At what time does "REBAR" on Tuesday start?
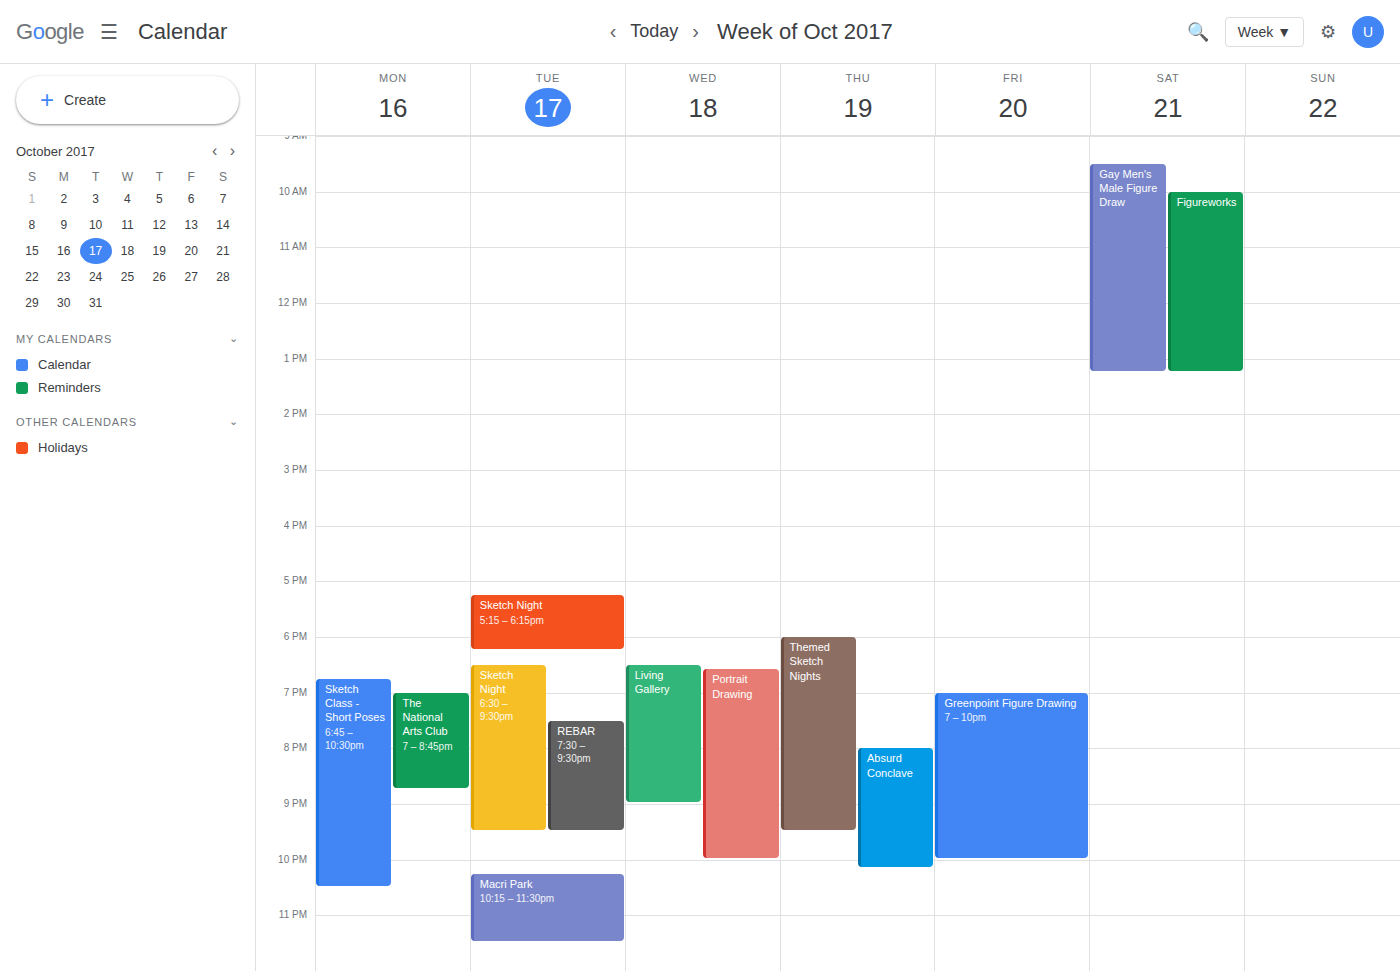
7:30 PM